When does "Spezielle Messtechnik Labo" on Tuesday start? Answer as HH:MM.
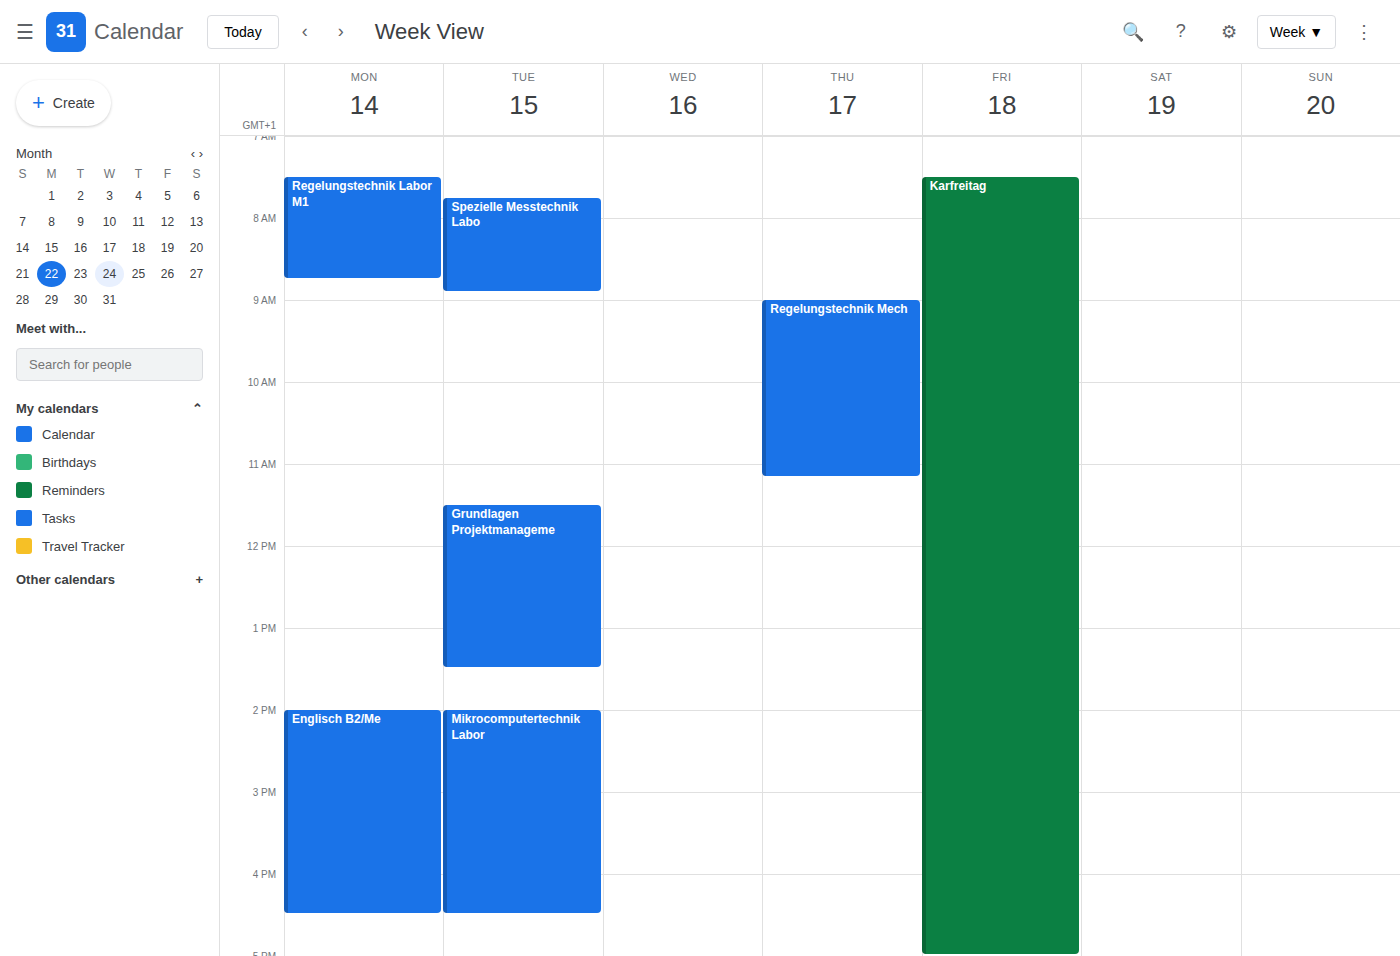
07:45